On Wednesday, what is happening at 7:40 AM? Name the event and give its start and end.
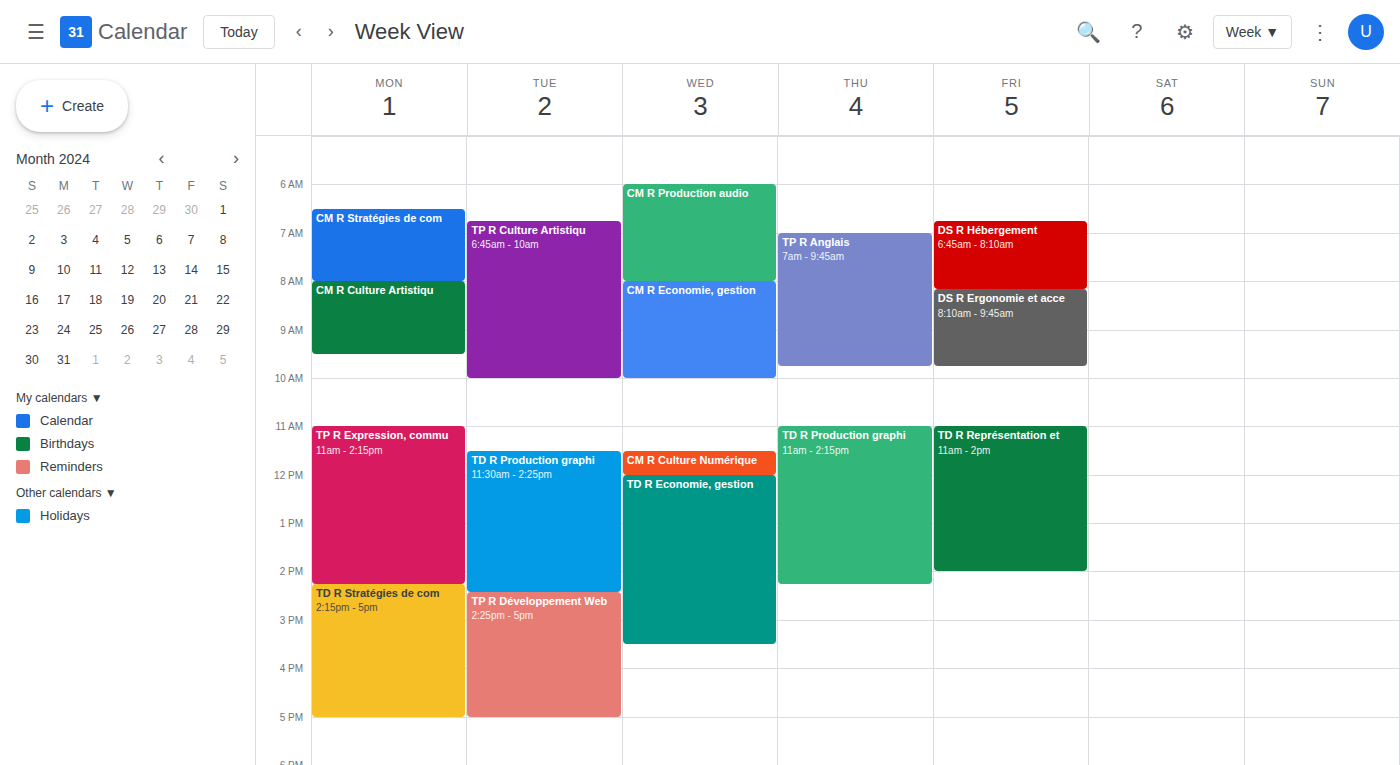
"CM R Production audio", 6:00 AM to 8:00 AM